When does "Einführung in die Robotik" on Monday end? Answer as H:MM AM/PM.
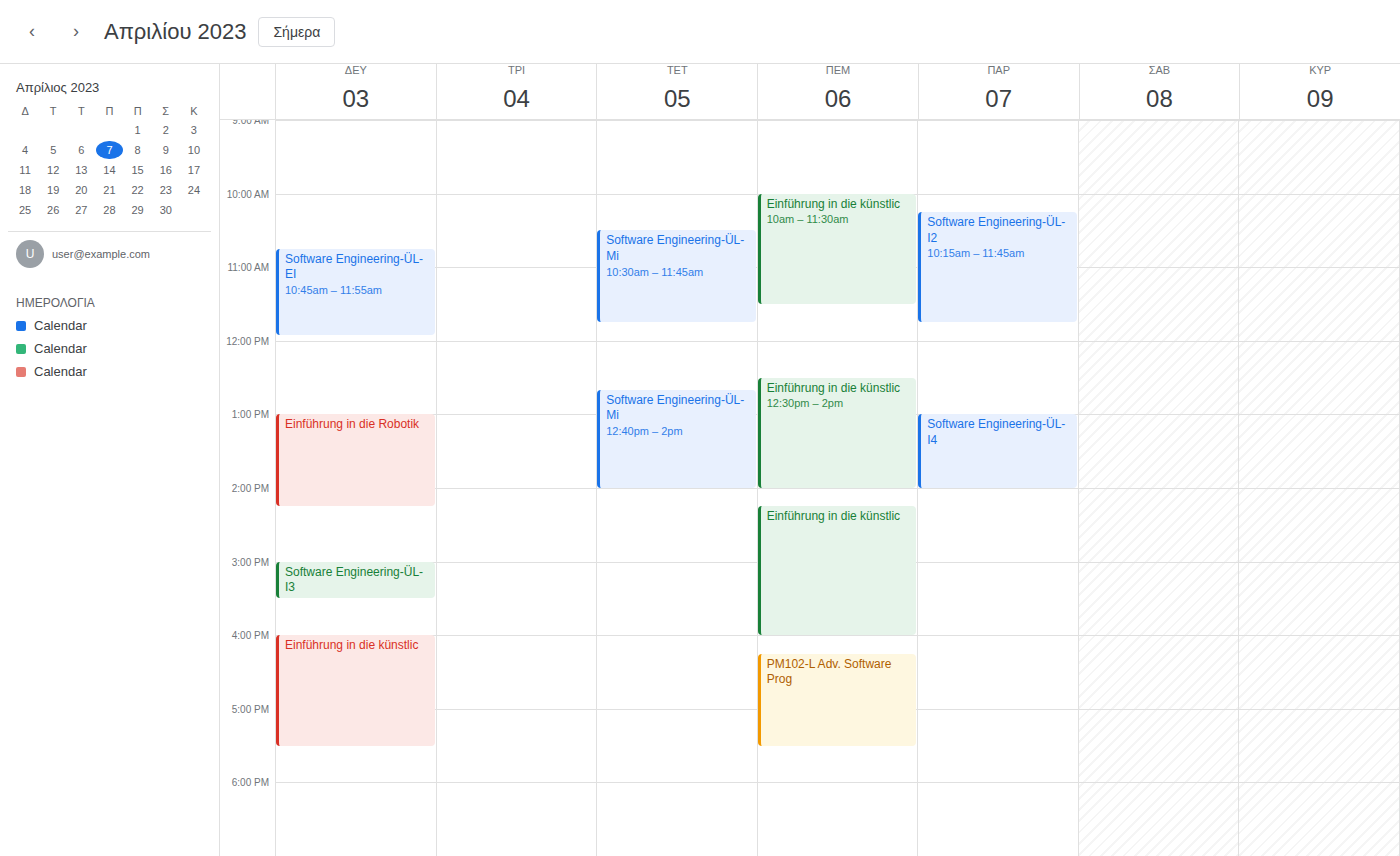
2:15 PM